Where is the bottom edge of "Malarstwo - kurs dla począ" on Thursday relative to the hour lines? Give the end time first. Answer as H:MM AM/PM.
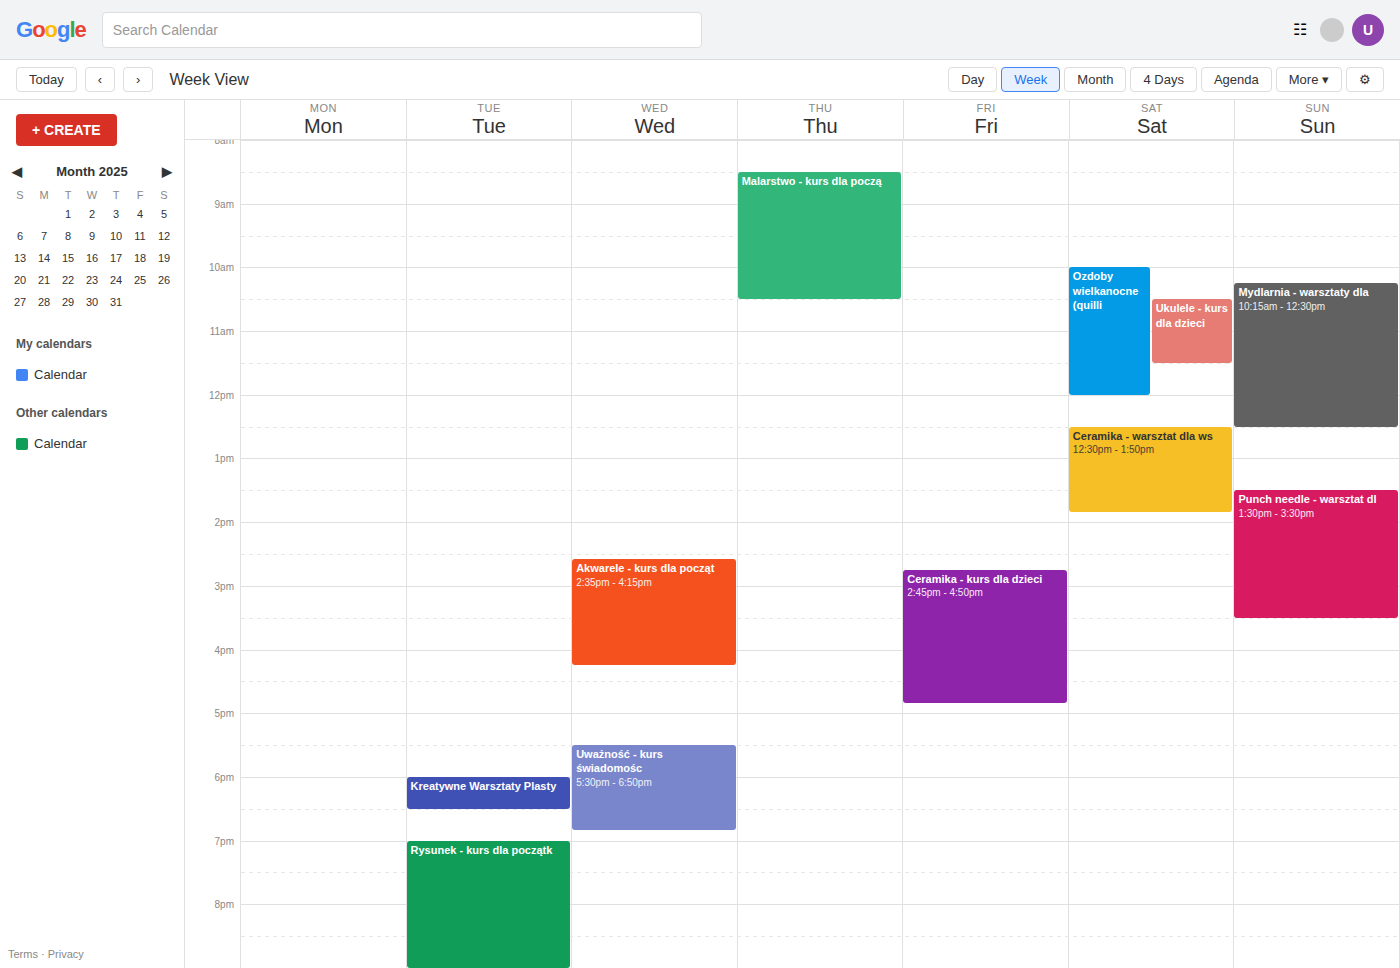
10:30 AM -- halfway between the 10 AM and 11 AM lines.